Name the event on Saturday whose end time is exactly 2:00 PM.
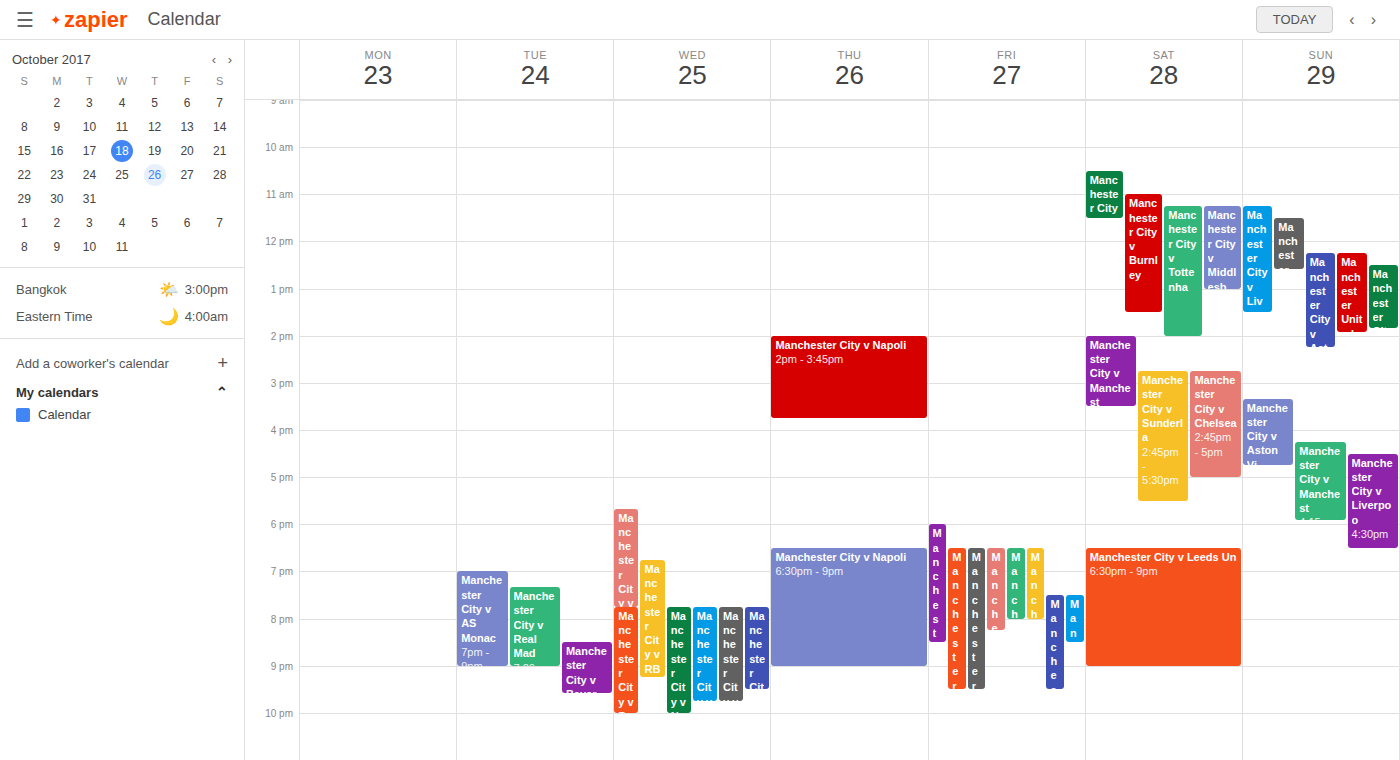
"Manchester City v Tottenha"